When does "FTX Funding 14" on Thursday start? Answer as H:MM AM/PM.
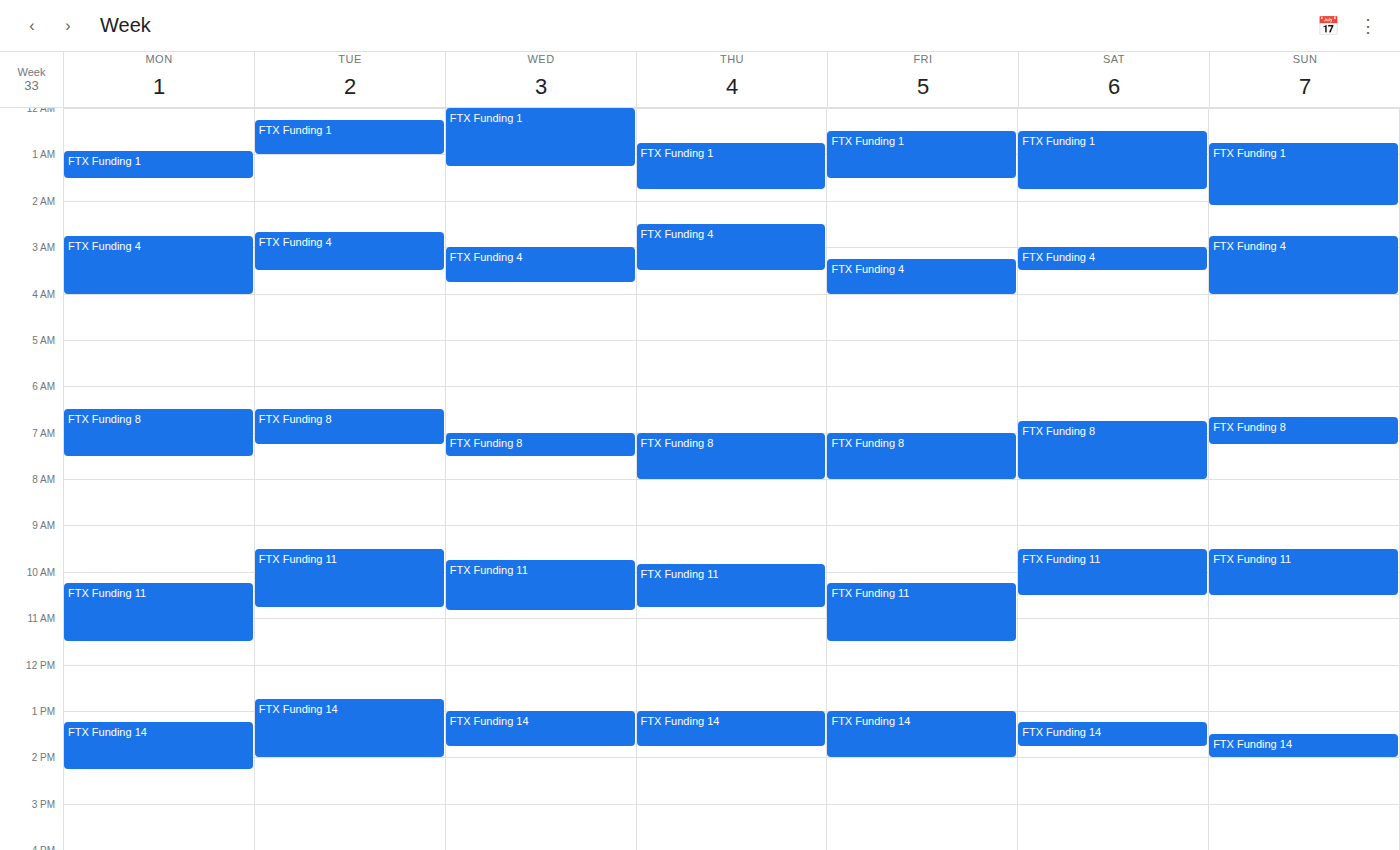
1:00 PM